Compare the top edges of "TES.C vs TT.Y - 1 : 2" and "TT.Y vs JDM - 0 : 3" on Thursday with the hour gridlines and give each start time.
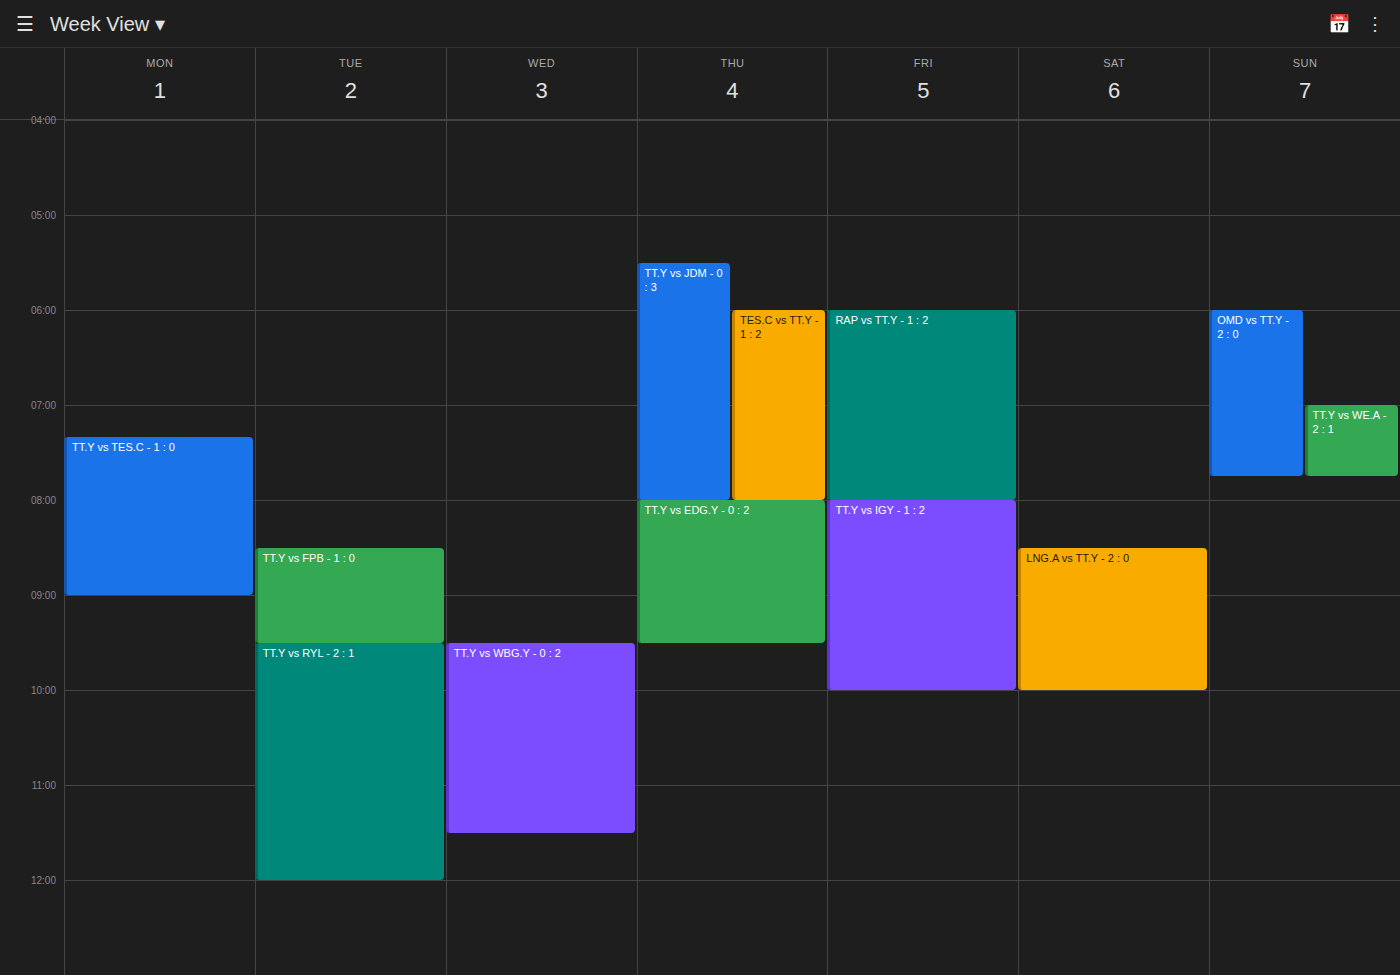
"TES.C vs TT.Y - 1 : 2": 6:00 AM, exactly on the 6 AM line. "TT.Y vs JDM - 0 : 3": 5:30 AM, halfway between the 5 AM and 6 AM lines.